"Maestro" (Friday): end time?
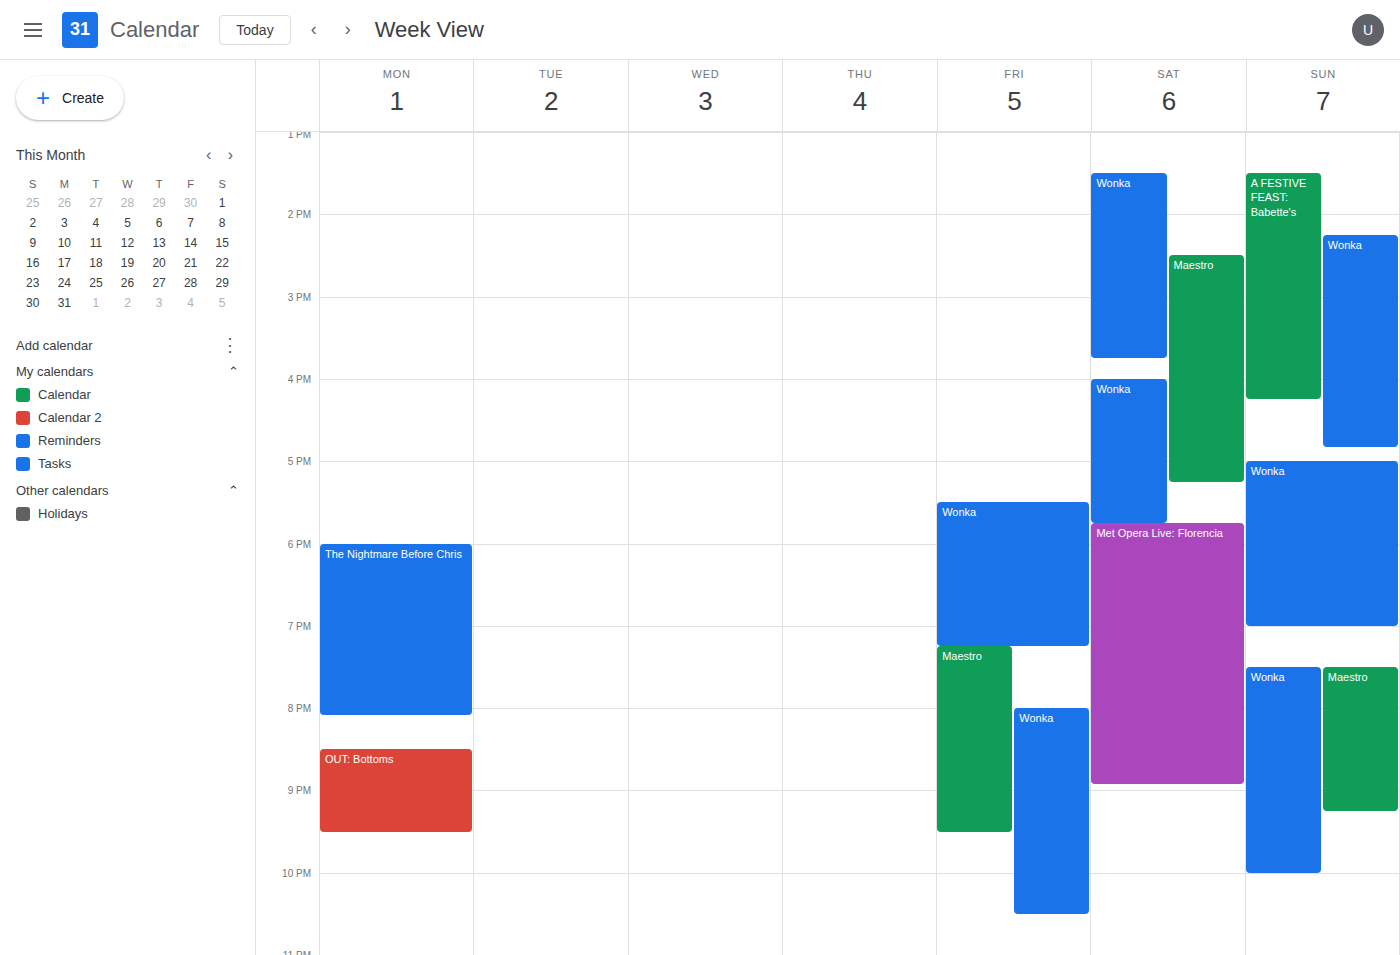
9:30 PM